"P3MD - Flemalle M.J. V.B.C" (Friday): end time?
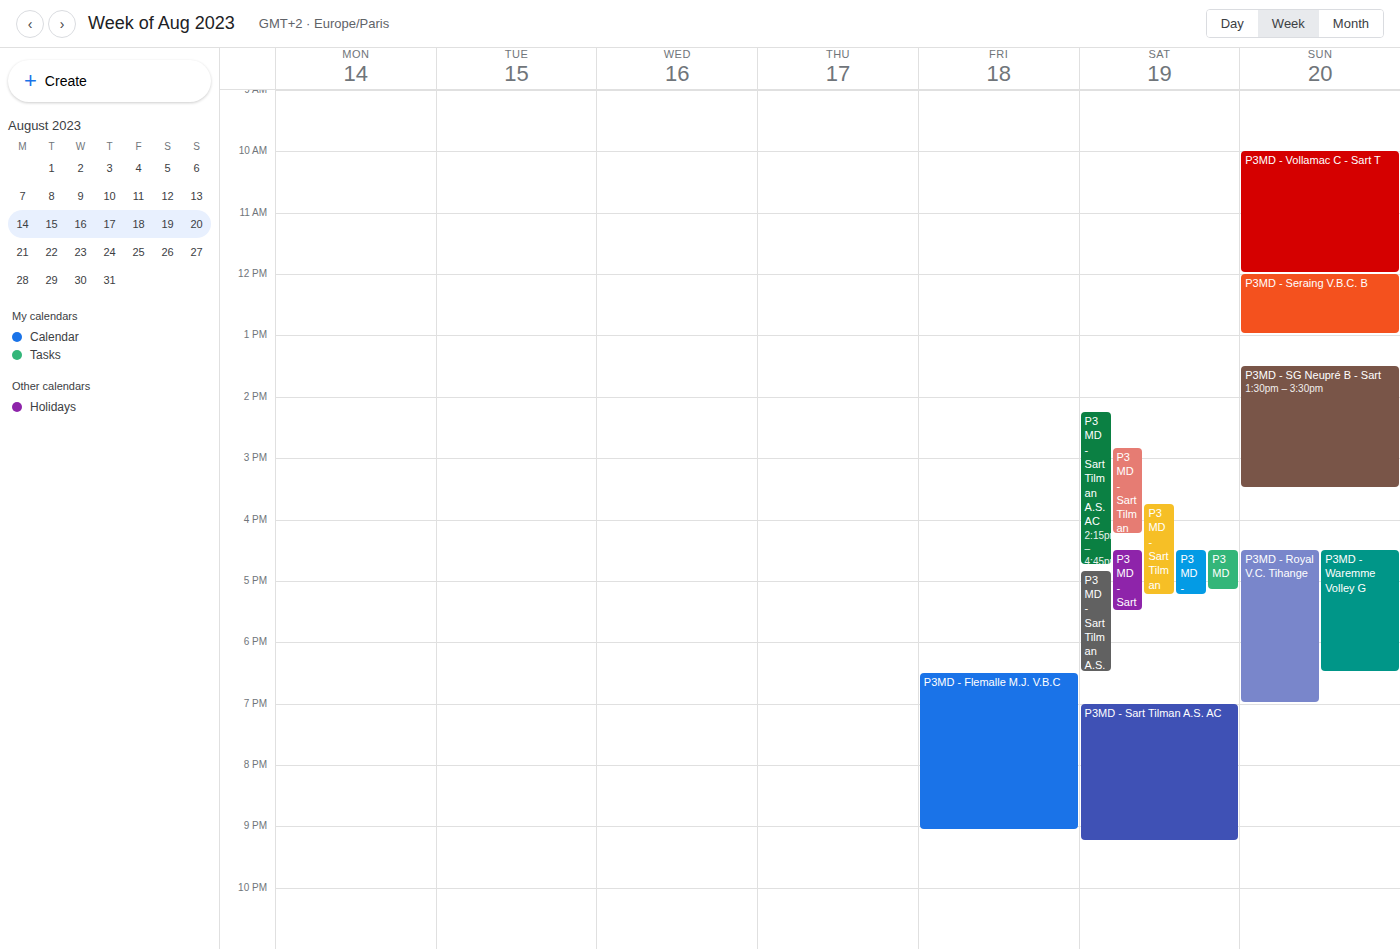
9:05 PM